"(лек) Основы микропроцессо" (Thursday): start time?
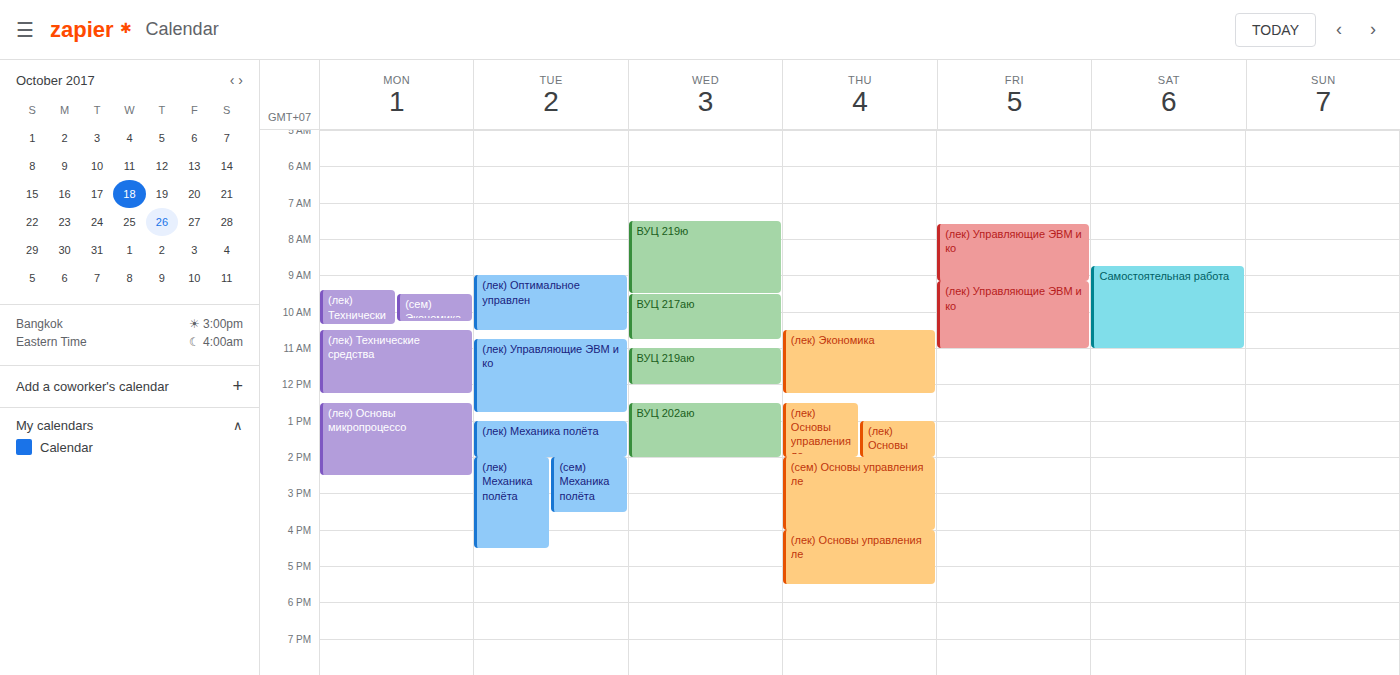
1:00 PM